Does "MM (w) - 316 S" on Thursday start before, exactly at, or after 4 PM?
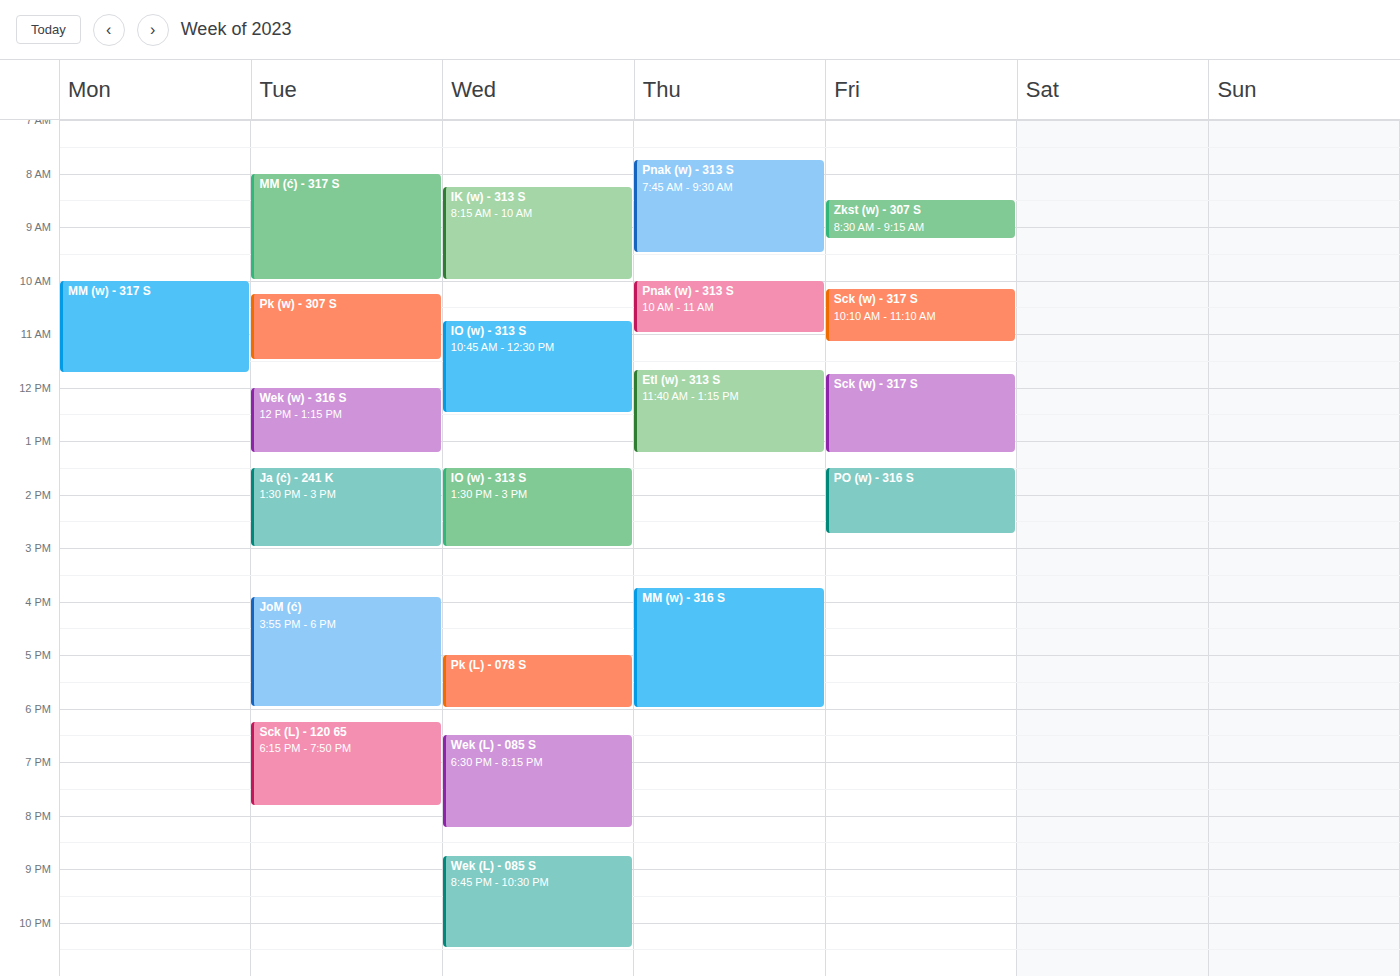
3:45 PM -- before 4 PM, 15 minutes above the 4 PM line.